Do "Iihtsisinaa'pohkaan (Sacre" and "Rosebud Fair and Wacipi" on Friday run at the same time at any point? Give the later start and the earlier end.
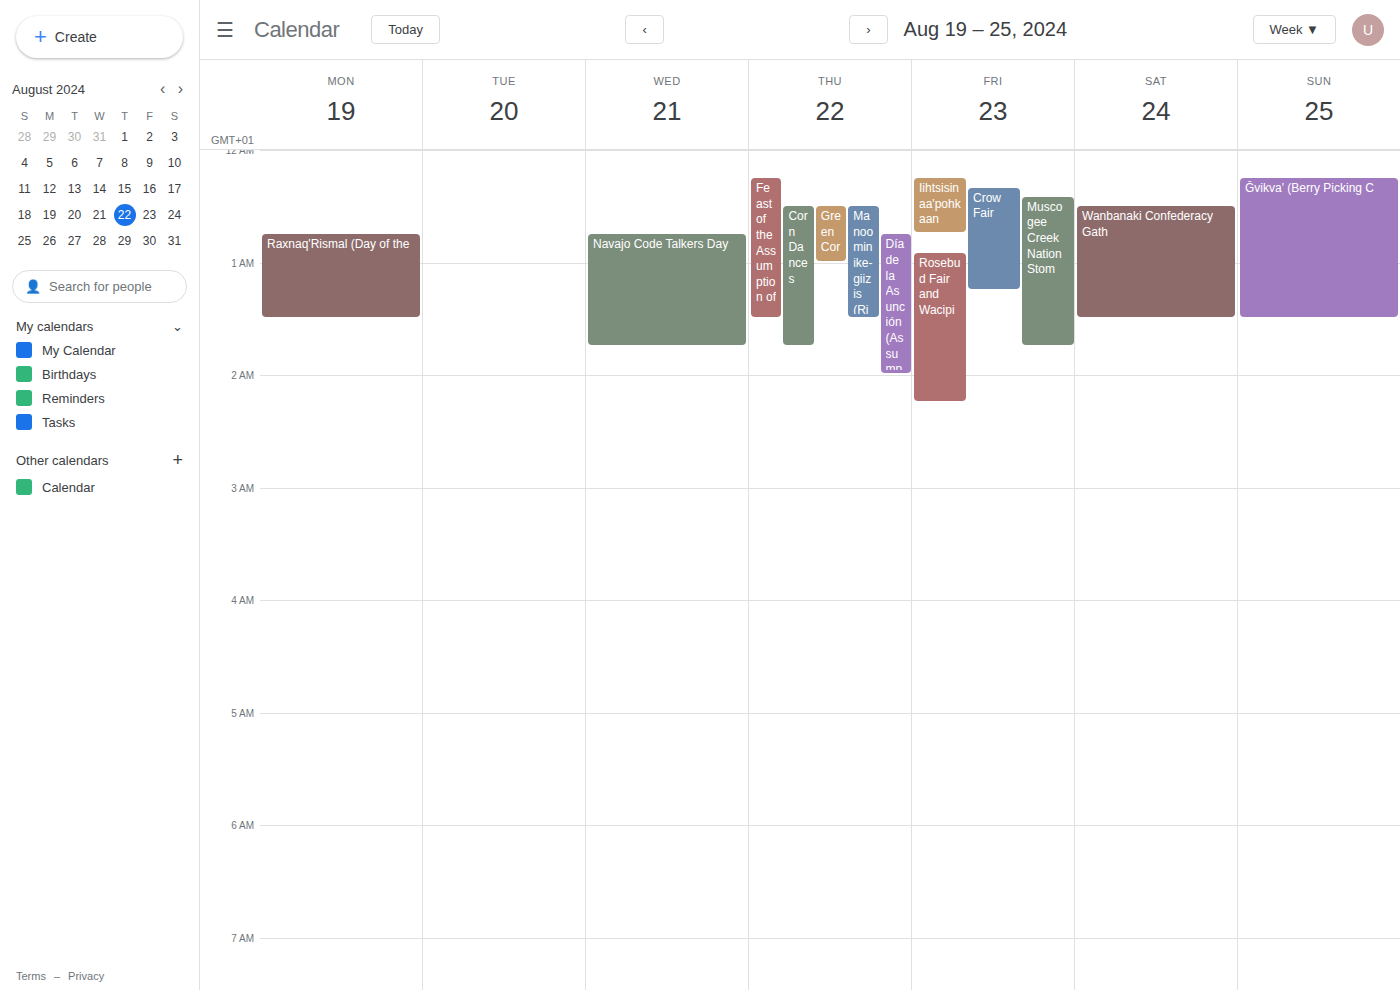
"Iihtsisinaa'pohkaan (Sacre" ends at 12:45 AM and "Rosebud Fair and Wacipi" starts at 12:55 AM -- no overlap.